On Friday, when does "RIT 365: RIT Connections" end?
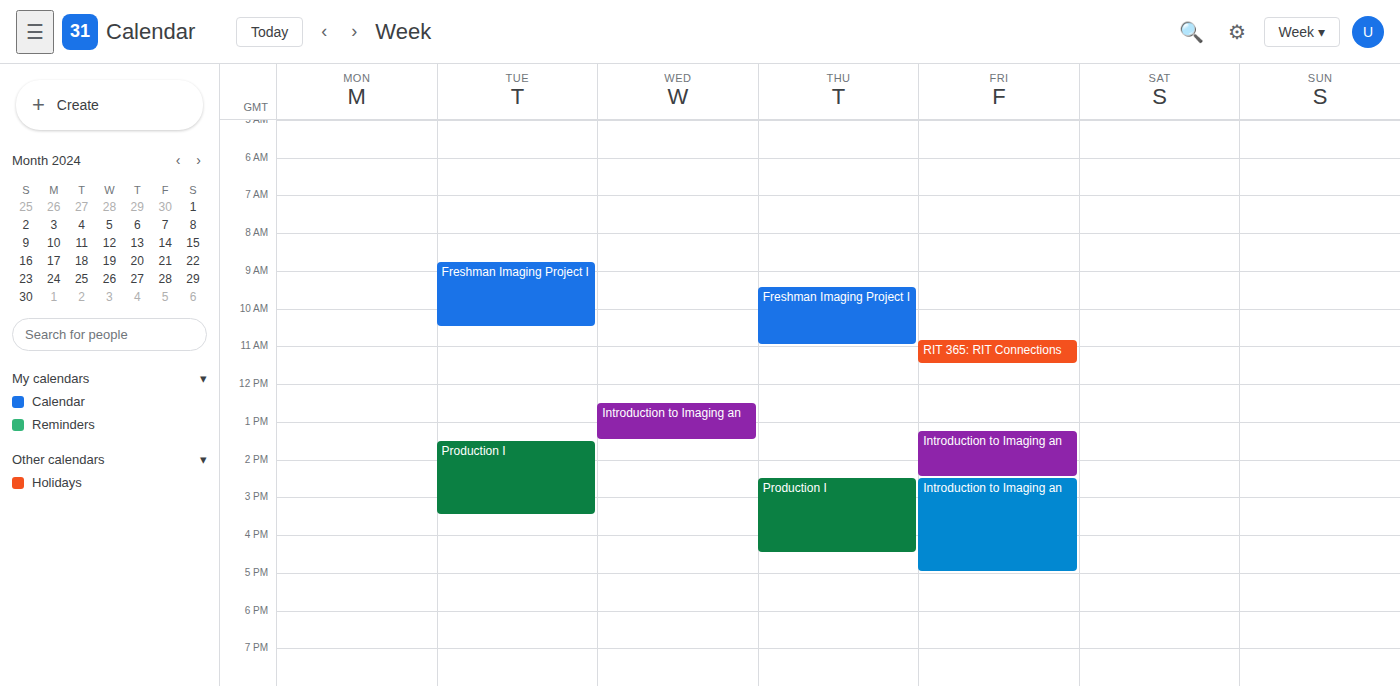
11:30